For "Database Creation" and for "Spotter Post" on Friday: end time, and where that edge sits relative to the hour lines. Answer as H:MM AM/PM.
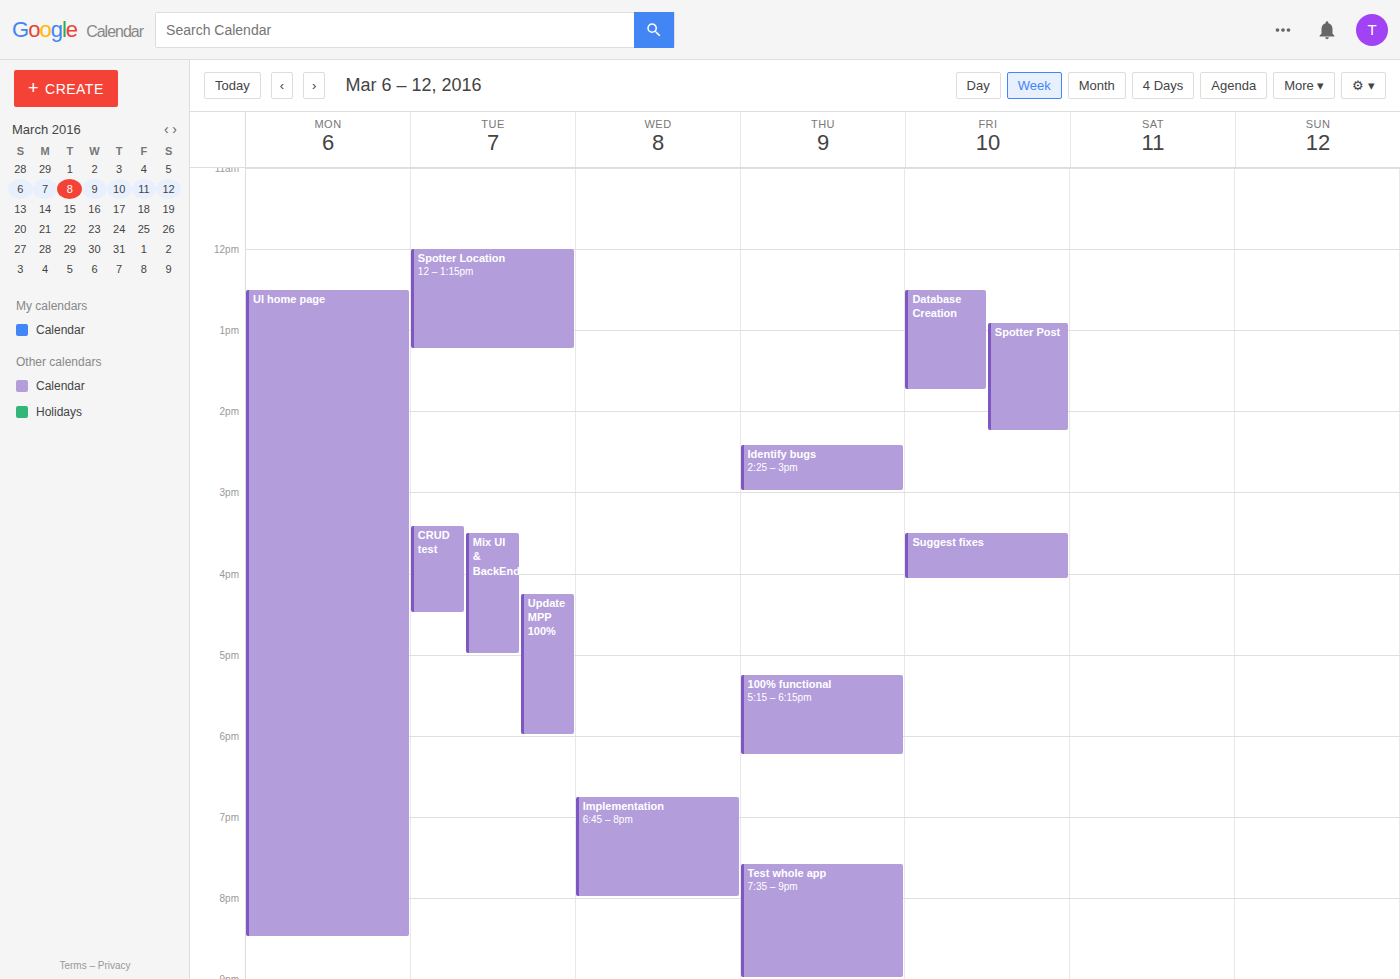
"Database Creation": 1:45 PM, neither: three quarters of the way from the 1 PM line to the 2 PM line. "Spotter Post": 2:15 PM, neither: a quarter of the way from the 2 PM line to the 3 PM line.